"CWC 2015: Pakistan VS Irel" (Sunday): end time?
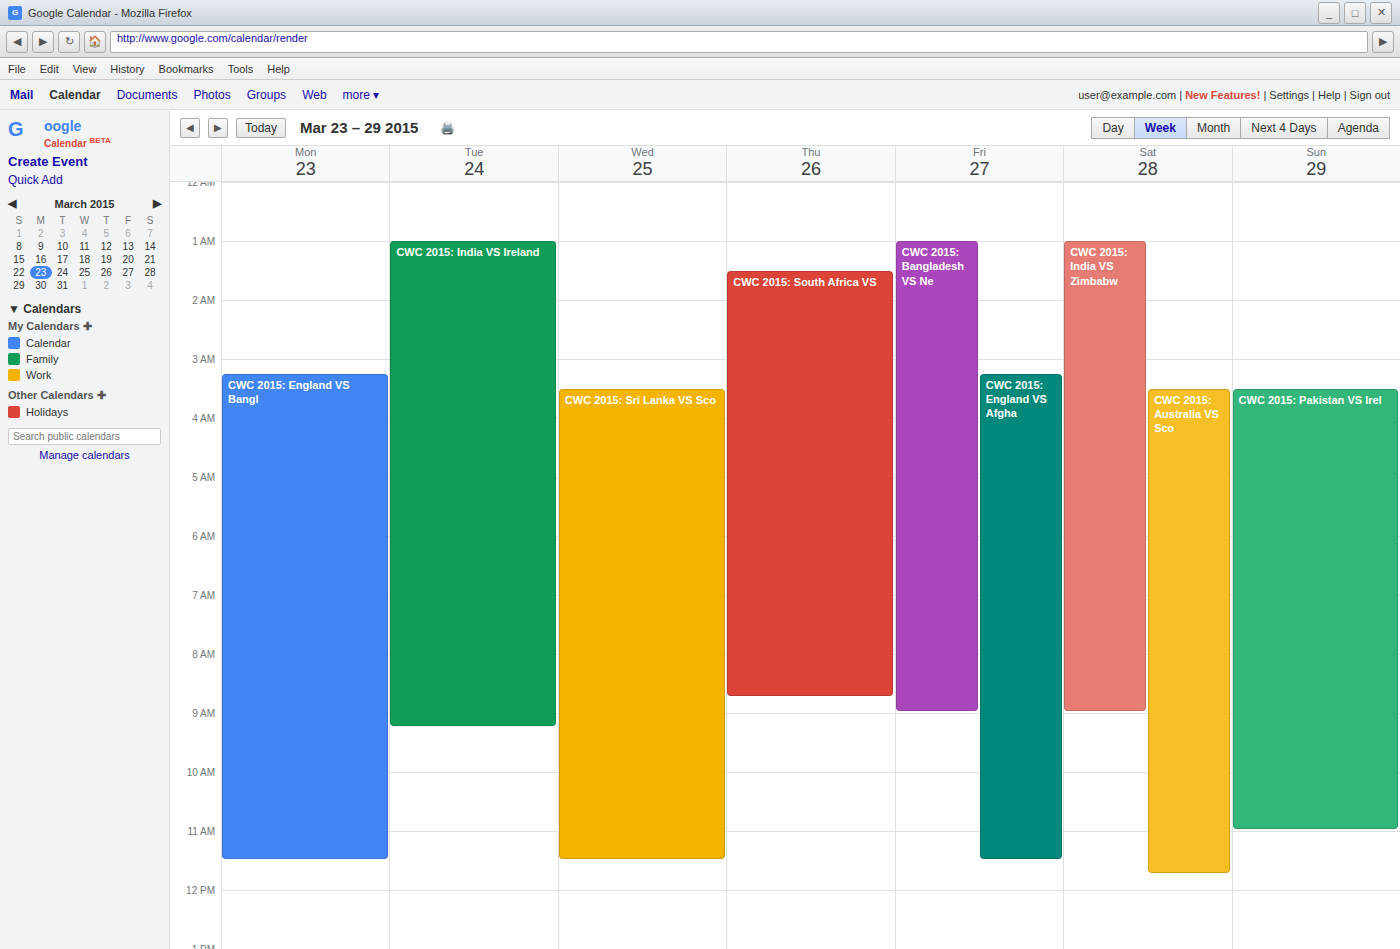
11:00 AM